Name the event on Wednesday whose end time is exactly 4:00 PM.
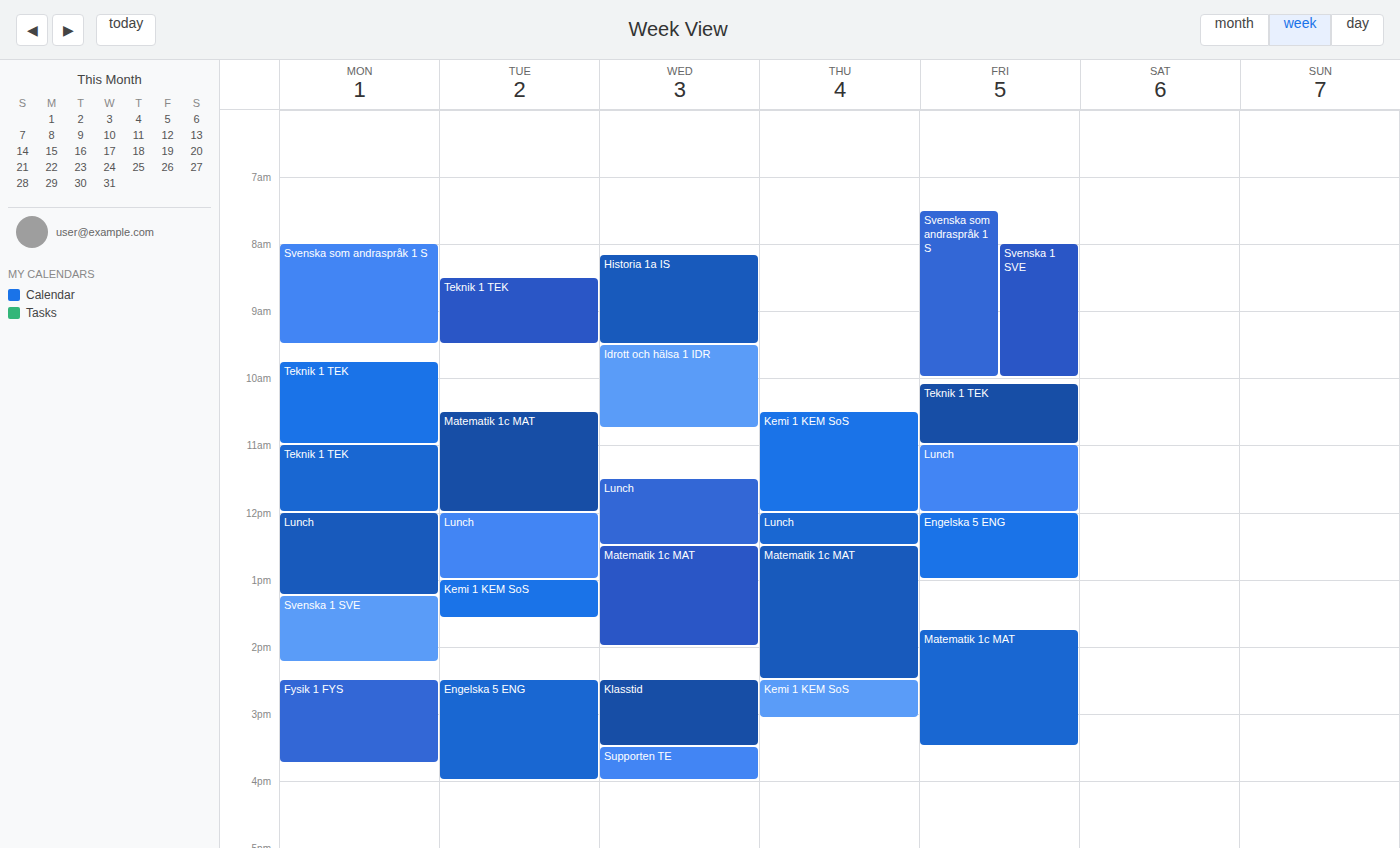
"Supporten TE"